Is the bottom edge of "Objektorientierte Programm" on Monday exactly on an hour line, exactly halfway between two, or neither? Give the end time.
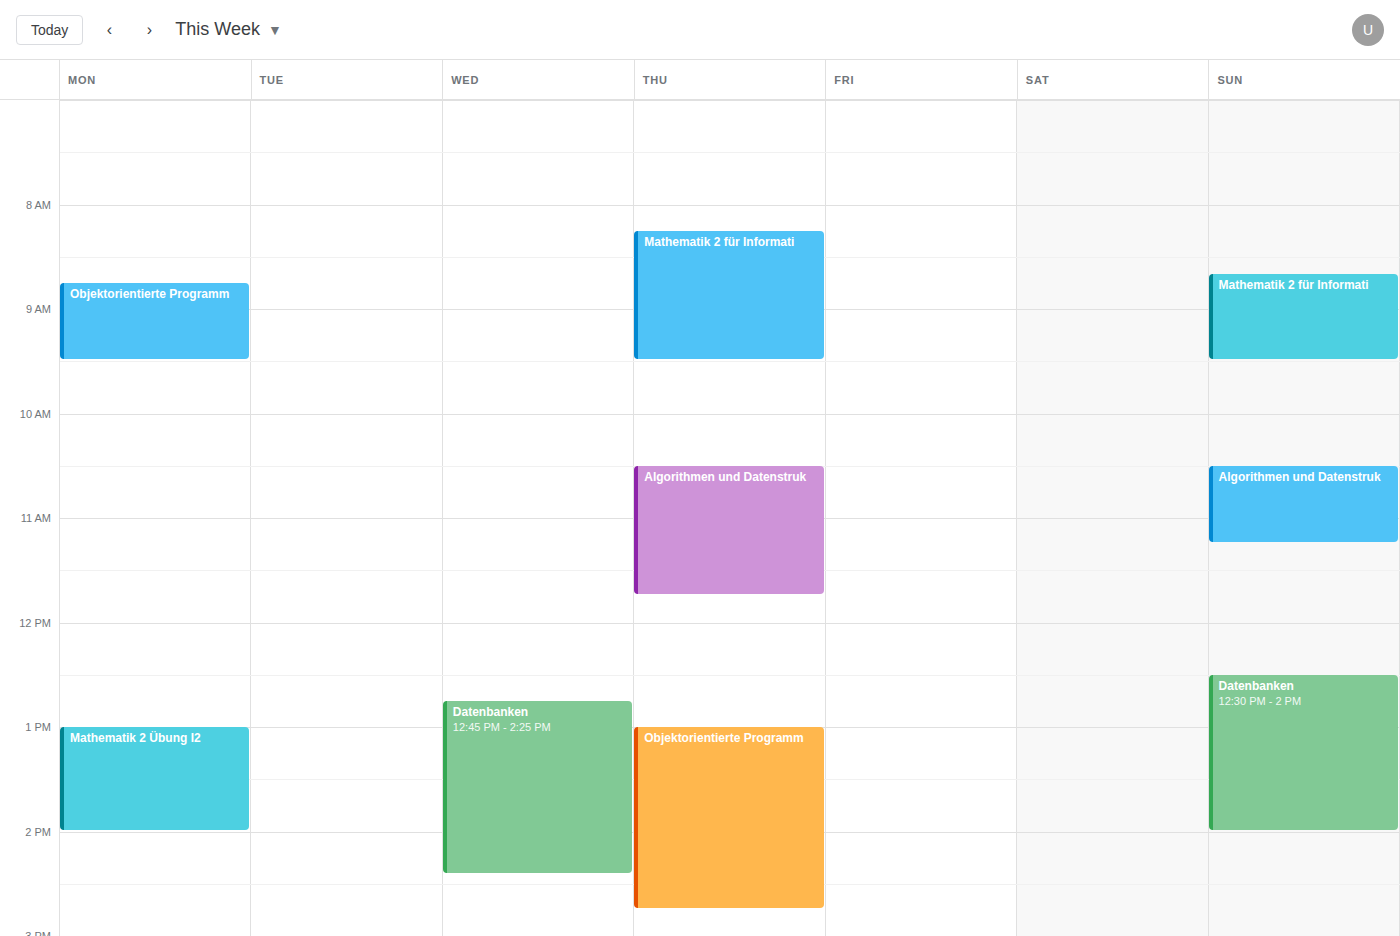
9:30 AM -- halfway between the 9 AM and 10 AM lines.